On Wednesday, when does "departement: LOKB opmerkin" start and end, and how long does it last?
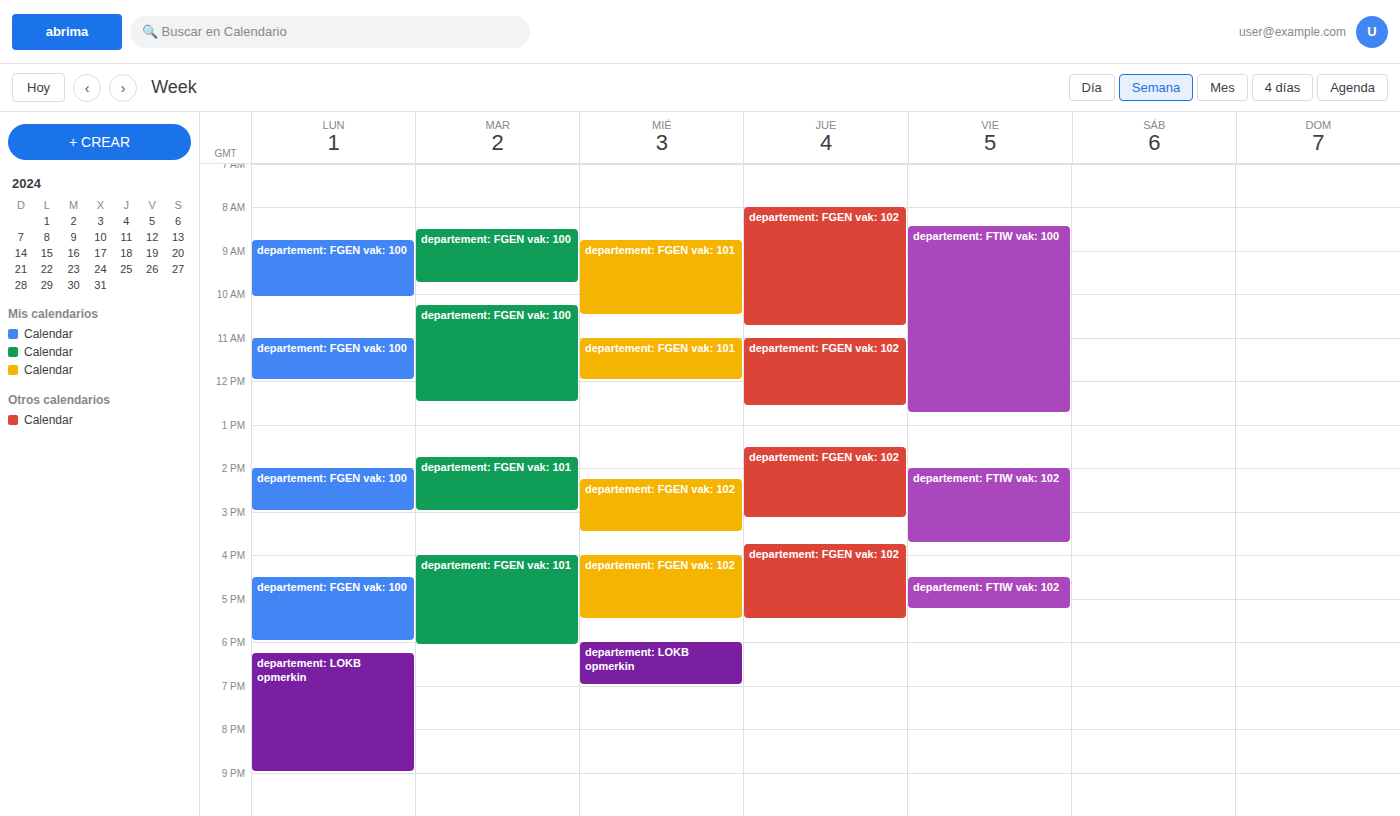
6:00 PM to 7:00 PM, 1 hour